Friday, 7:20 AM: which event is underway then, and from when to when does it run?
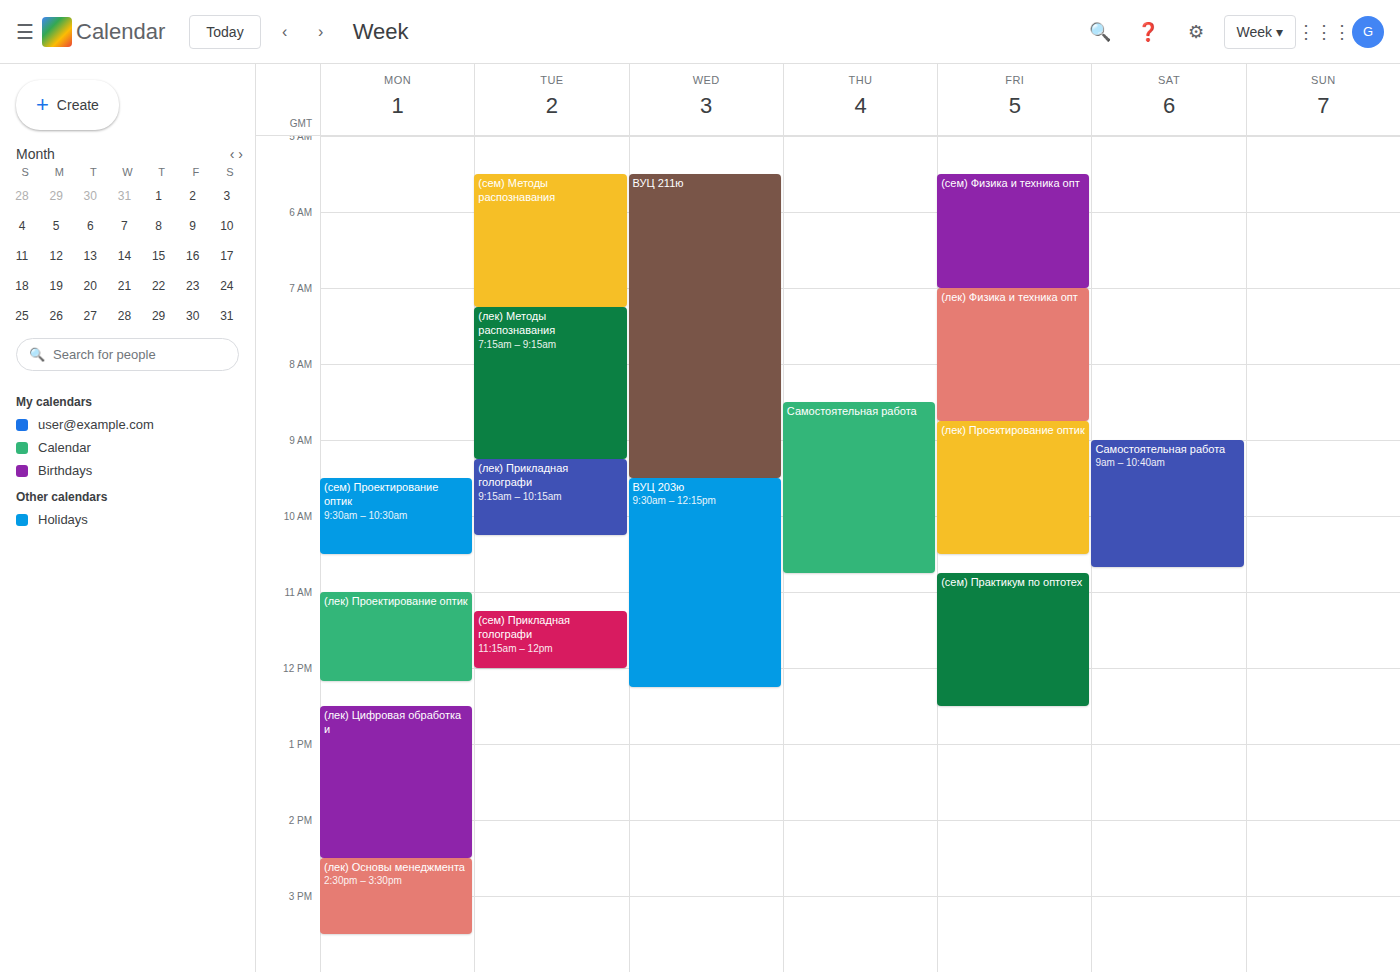
"(лек) Физика и техника опт", 7:00 AM to 8:45 AM